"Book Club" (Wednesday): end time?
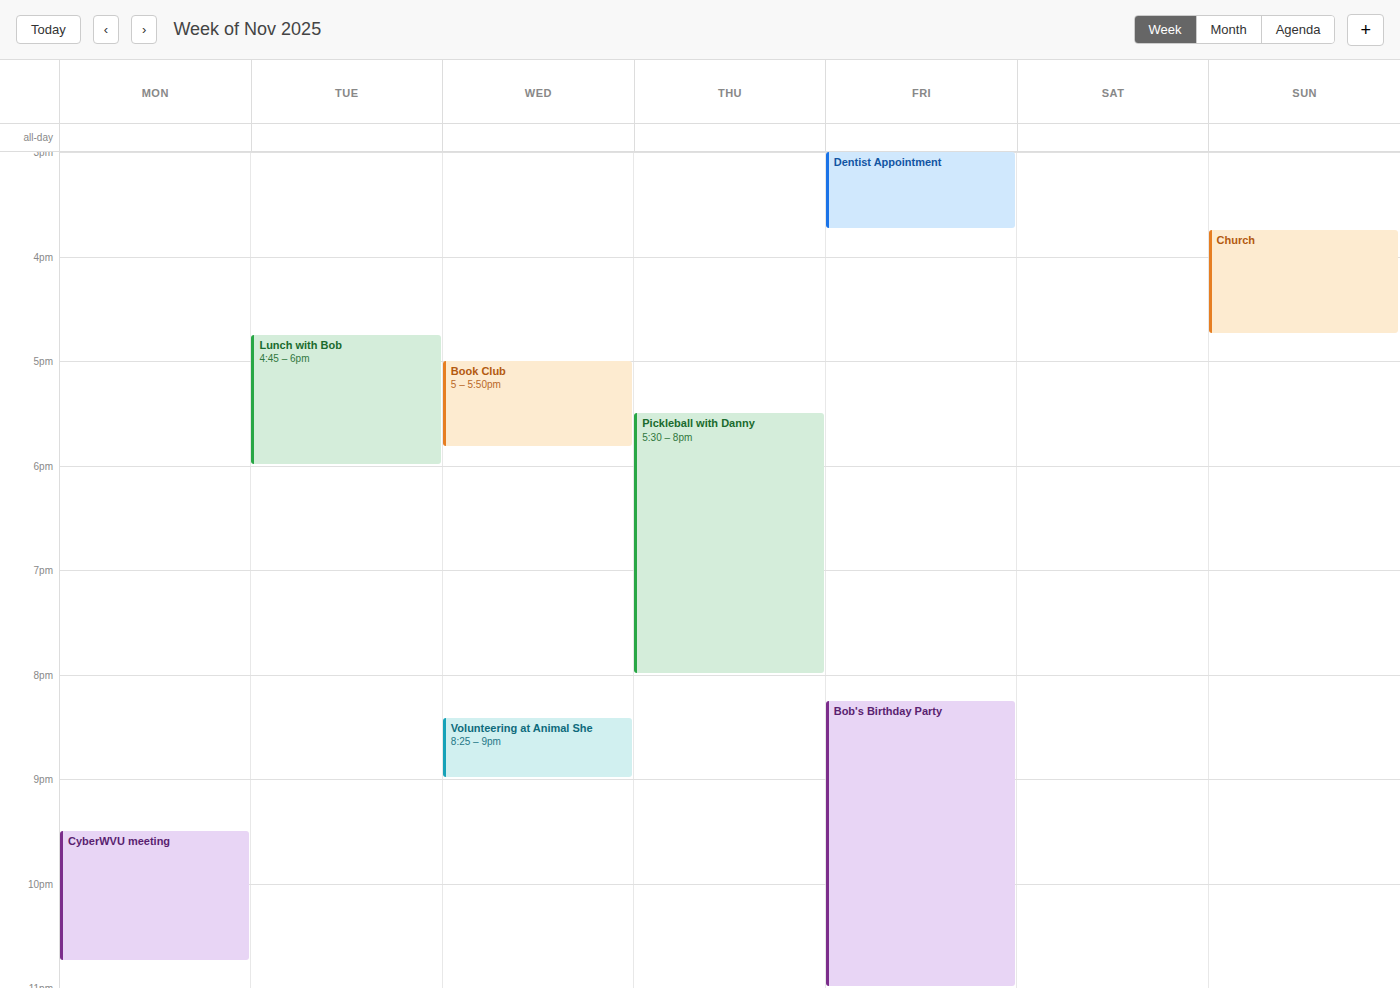
5:50 PM